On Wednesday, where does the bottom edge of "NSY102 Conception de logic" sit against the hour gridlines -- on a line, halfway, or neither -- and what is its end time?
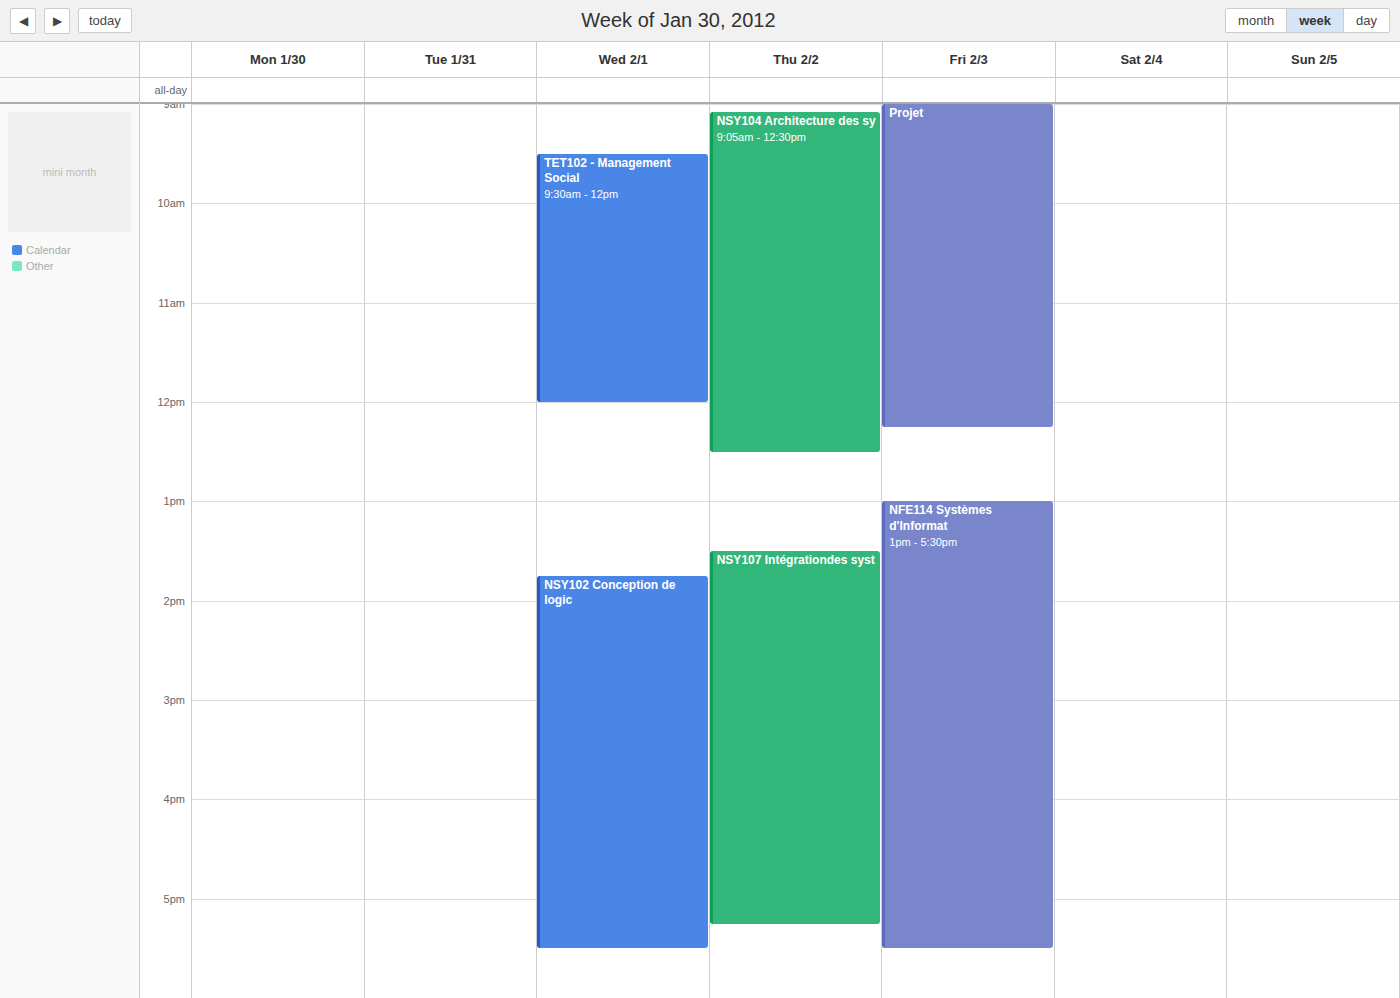
17:30 -- halfway between the 17:00 and 18:00 lines.